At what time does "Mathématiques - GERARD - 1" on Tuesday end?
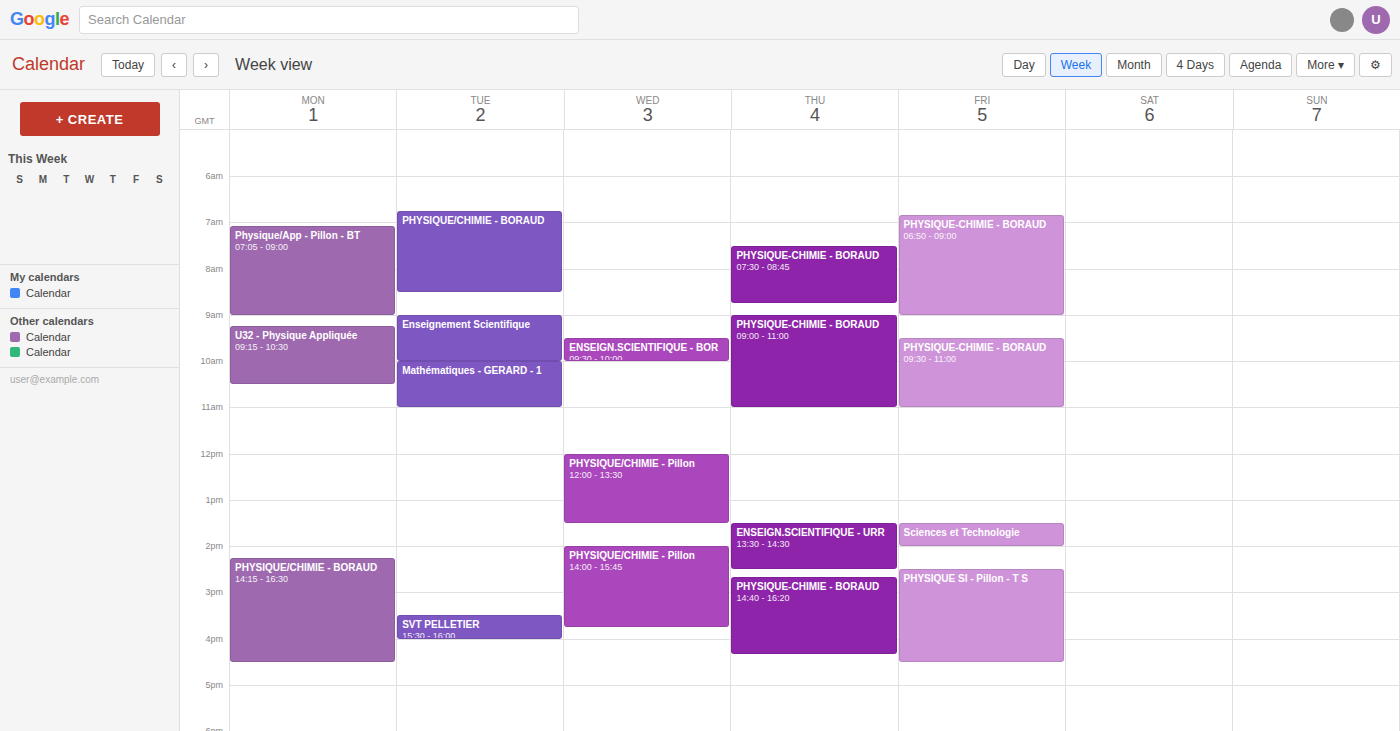
11:00 AM